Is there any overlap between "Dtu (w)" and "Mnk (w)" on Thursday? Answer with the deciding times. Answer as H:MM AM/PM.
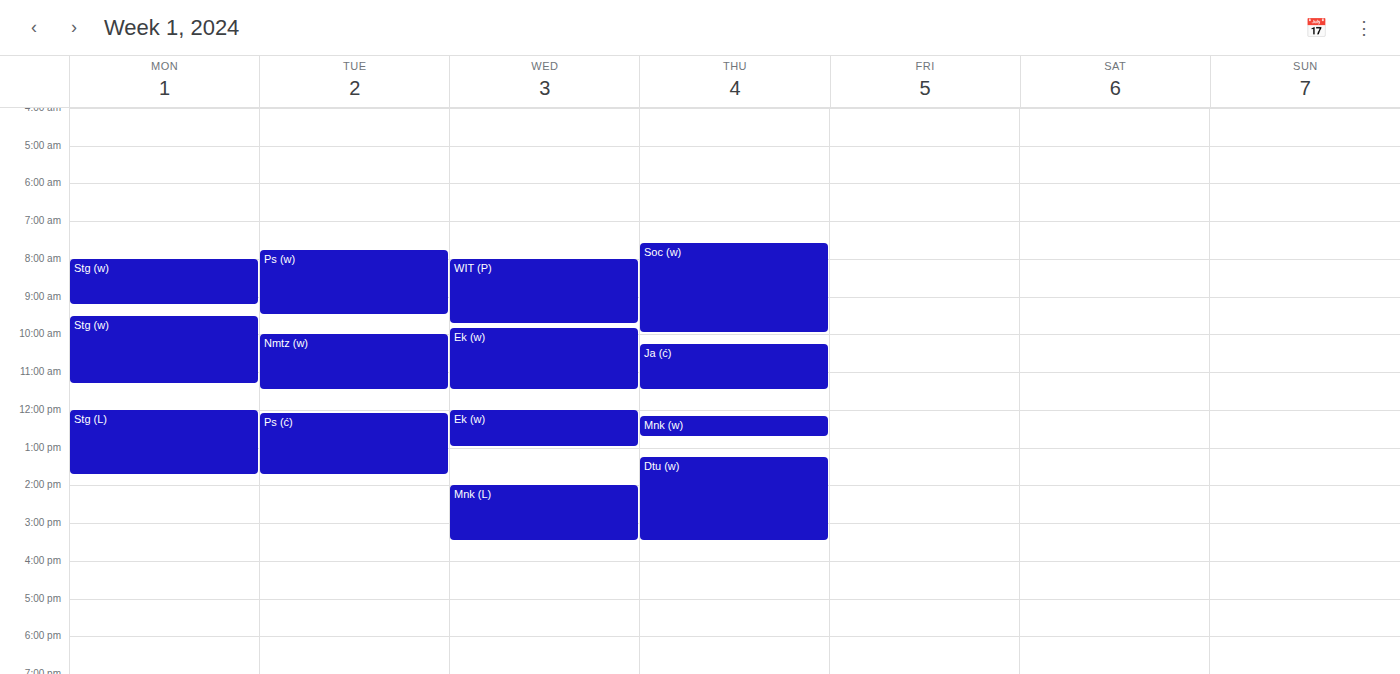
"Mnk (w)" ends at 12:45 PM and "Dtu (w)" starts at 1:15 PM -- no overlap.